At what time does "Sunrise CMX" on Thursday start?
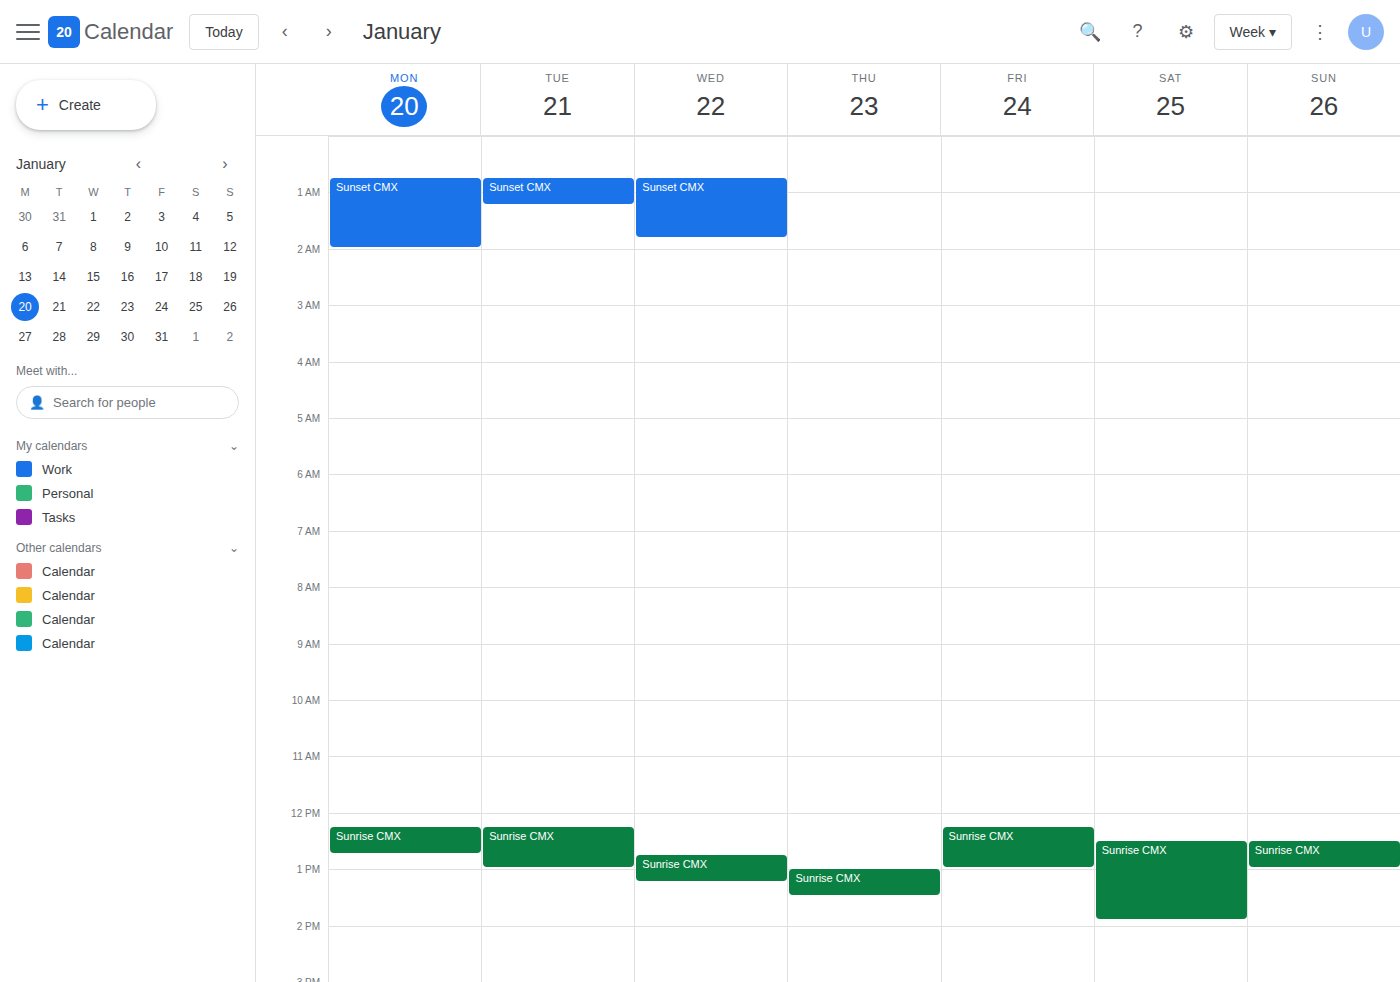
1:00 PM